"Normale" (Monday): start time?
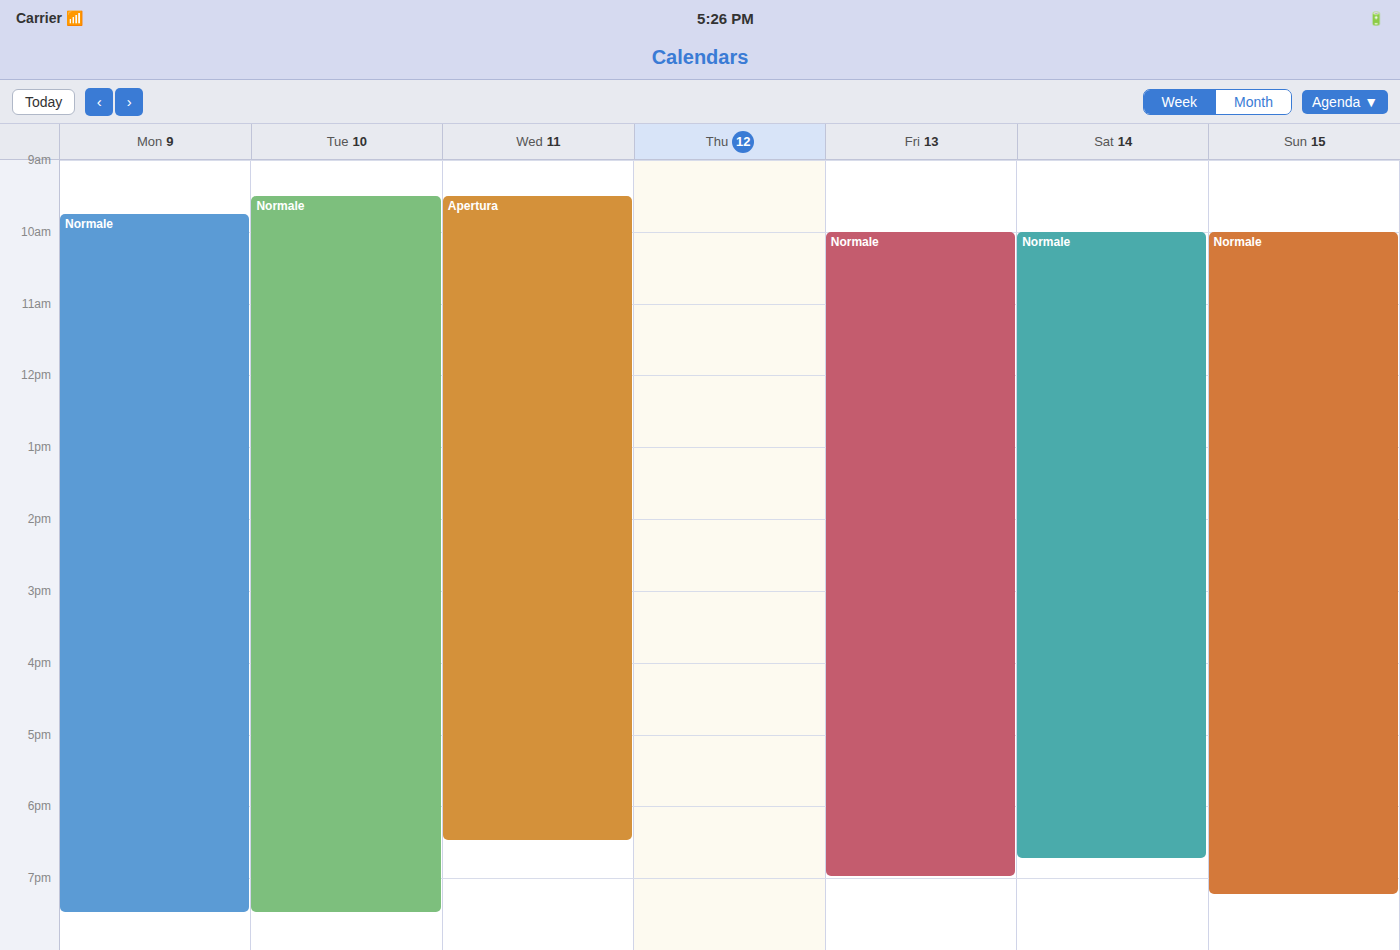
9:45 AM